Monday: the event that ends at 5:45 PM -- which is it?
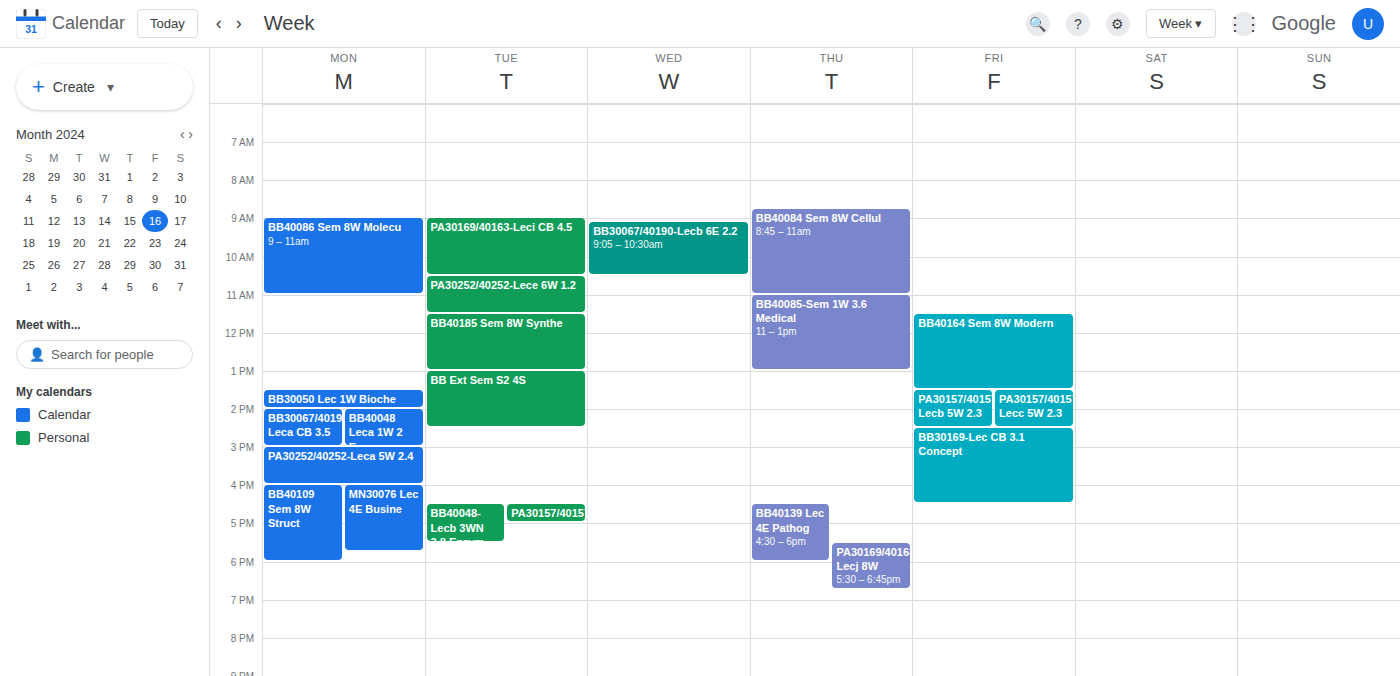
"MN30076 Lec 4E Busine"